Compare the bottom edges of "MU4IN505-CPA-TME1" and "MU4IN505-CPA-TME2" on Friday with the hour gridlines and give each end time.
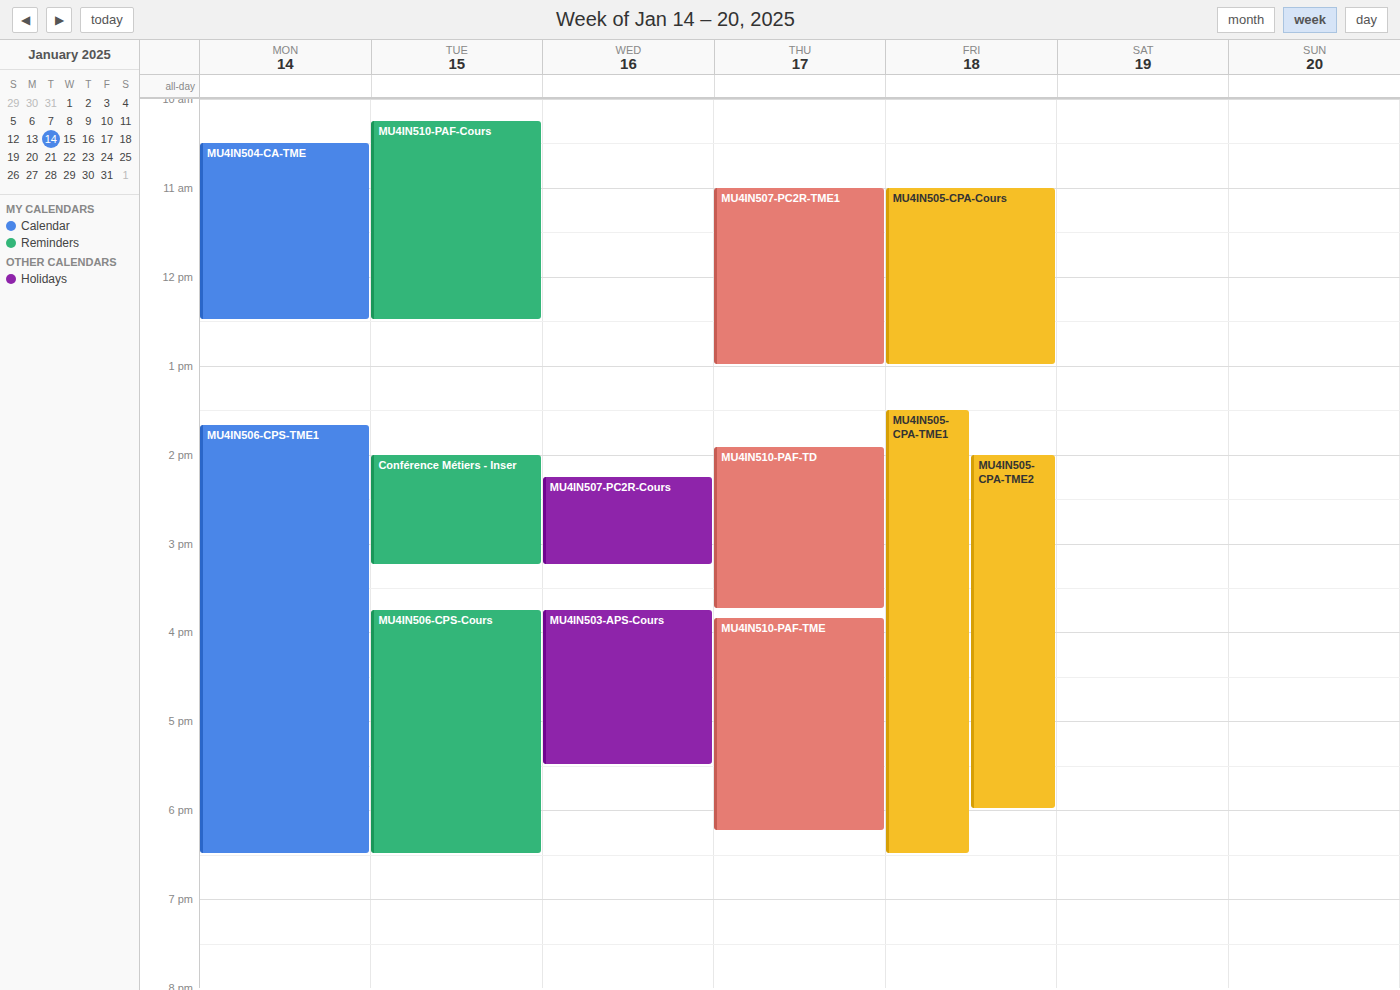
"MU4IN505-CPA-TME1": 6:30 PM, halfway between the 6 PM and 7 PM lines. "MU4IN505-CPA-TME2": 6:00 PM, exactly on the 6 PM line.